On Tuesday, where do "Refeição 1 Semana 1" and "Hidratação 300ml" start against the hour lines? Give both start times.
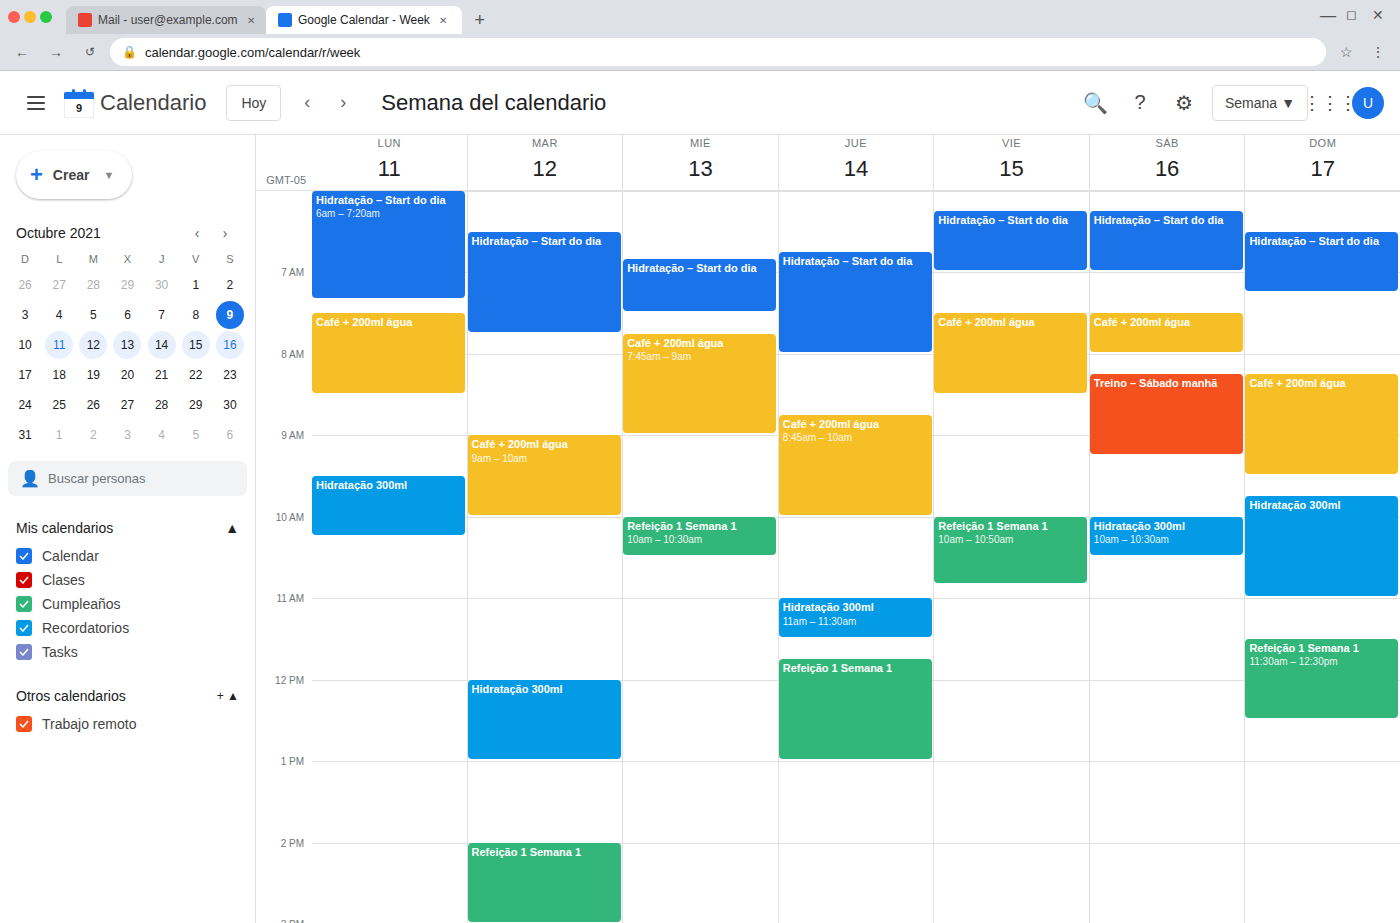
"Refeição 1 Semana 1": 2:00 PM, exactly on the 2 PM line. "Hidratação 300ml": 12:00 PM, exactly on the 12 PM line.